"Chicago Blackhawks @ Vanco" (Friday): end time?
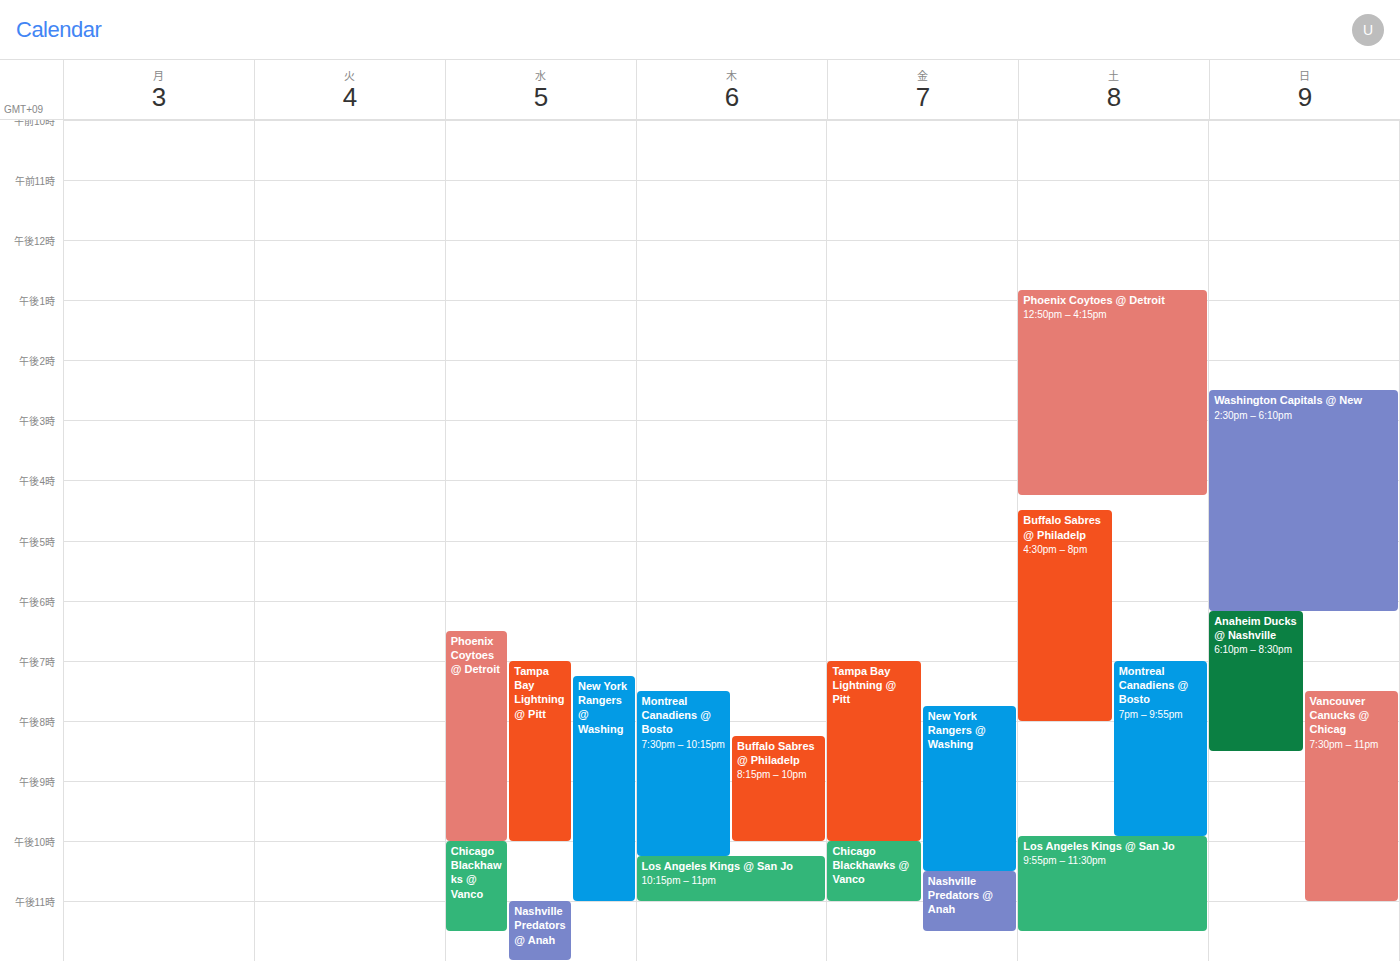
11:00 PM